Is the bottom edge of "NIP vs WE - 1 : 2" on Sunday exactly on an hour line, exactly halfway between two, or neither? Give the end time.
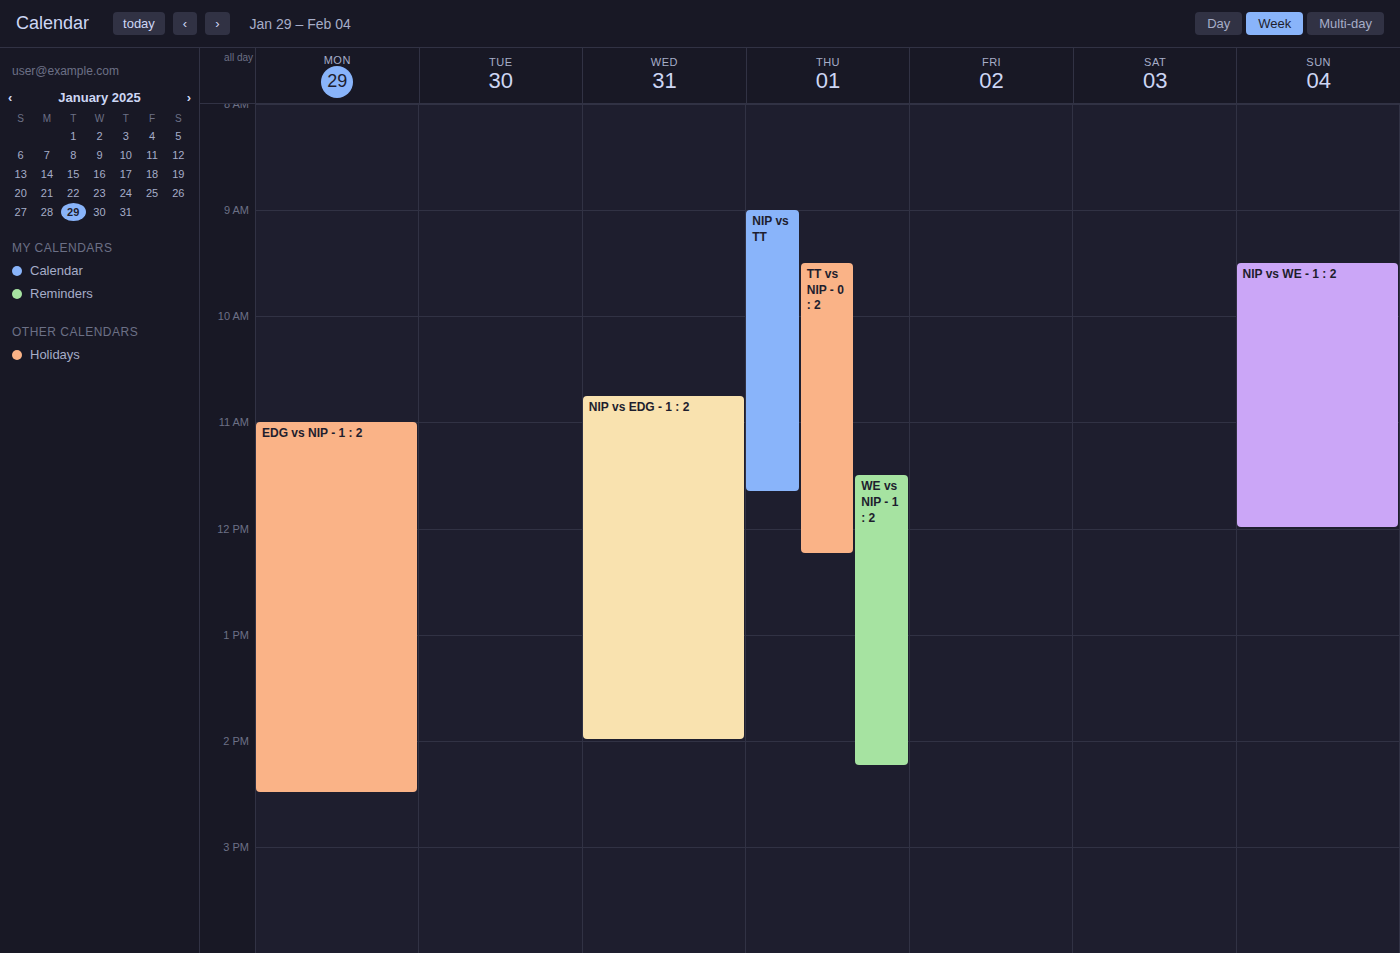
12:00 PM -- exactly on the 12 PM line.